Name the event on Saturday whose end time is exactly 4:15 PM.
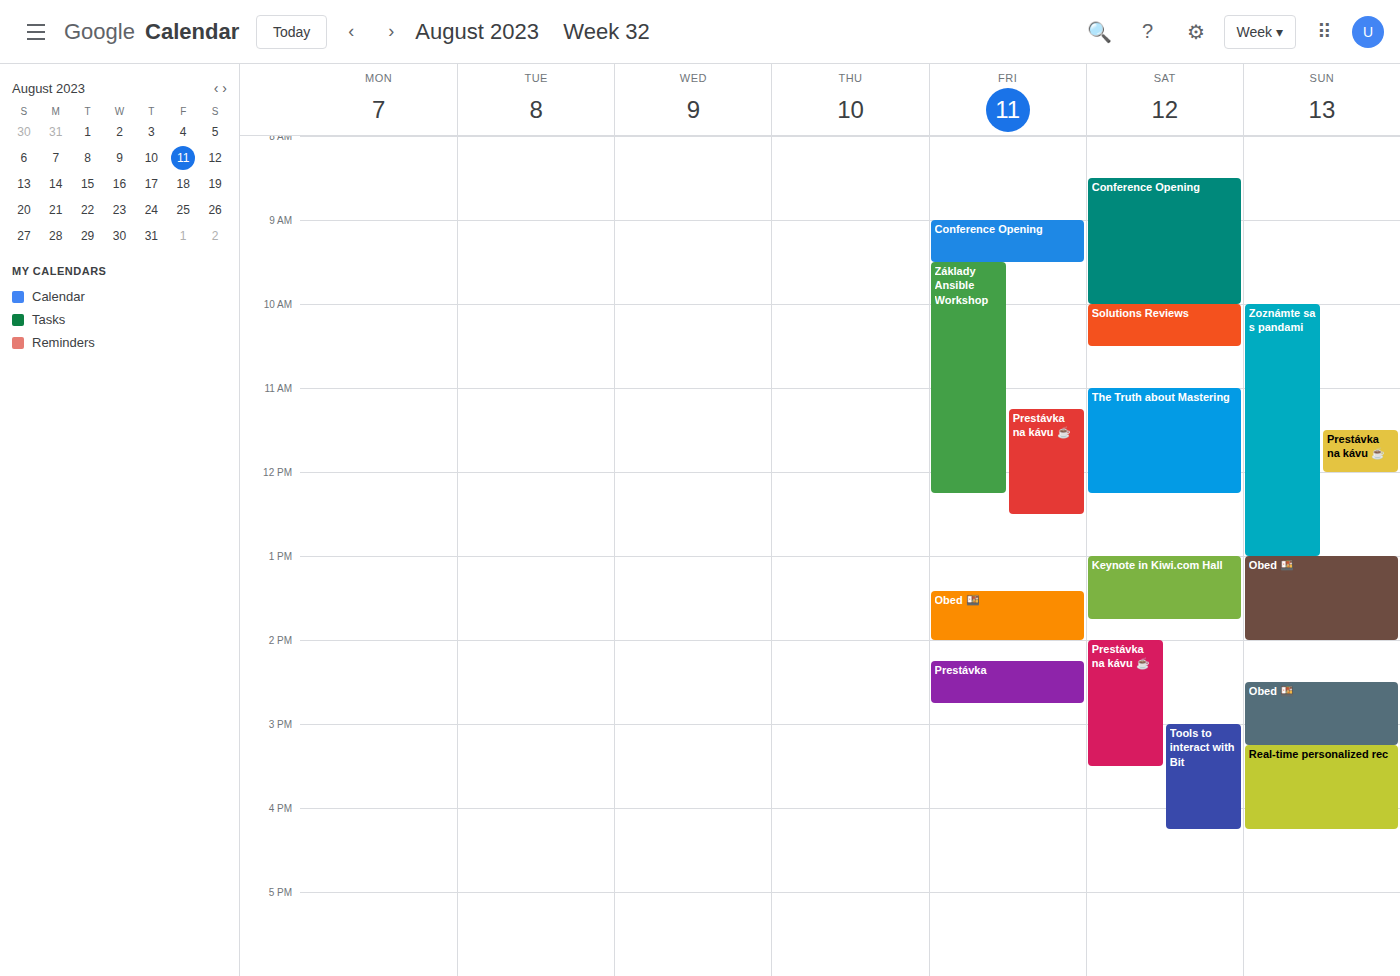
"Tools to interact with Bit"